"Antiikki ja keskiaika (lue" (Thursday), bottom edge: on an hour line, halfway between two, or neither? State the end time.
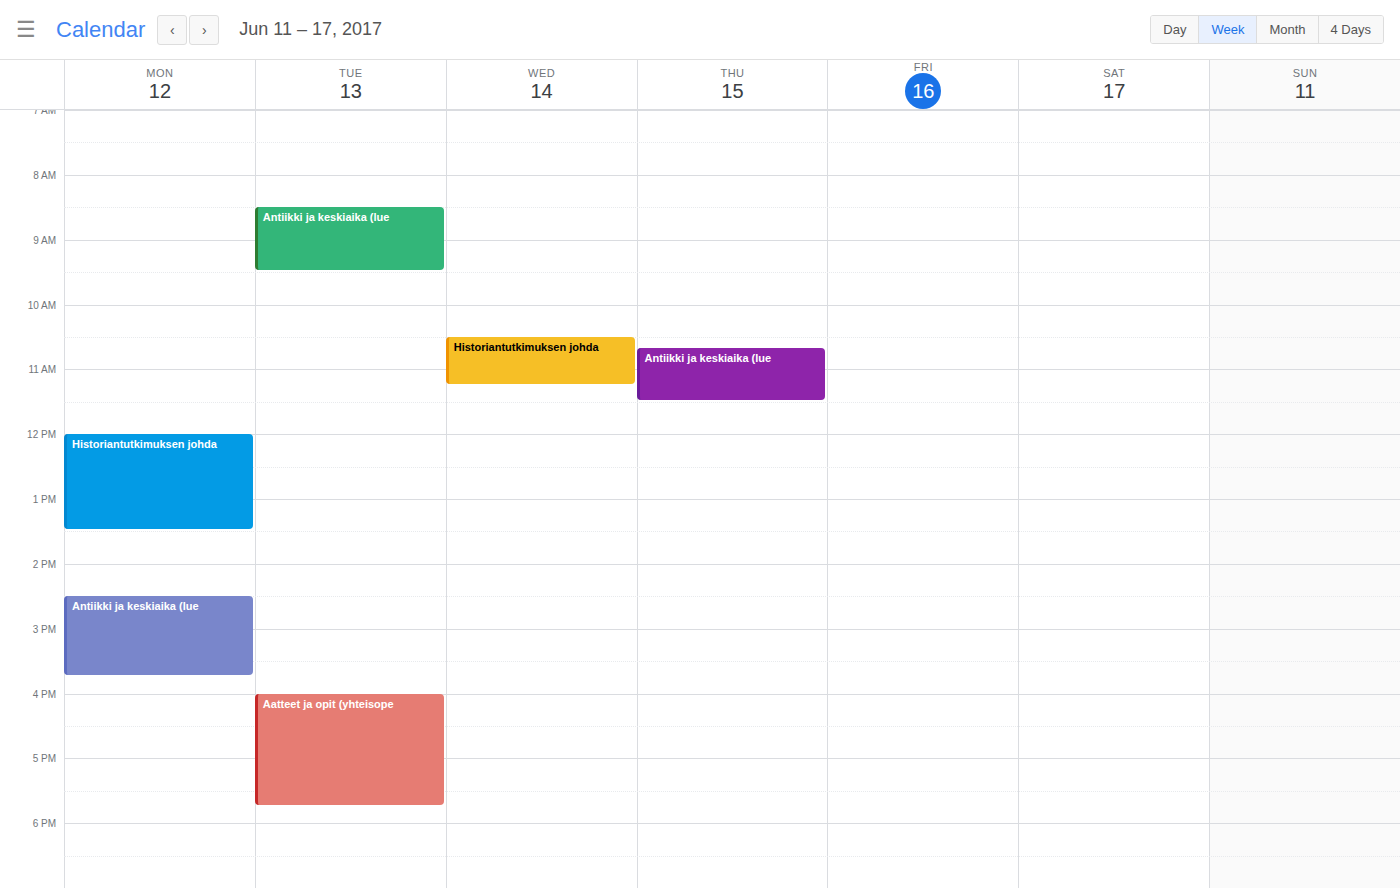
11:30 -- halfway between the 11:00 and 12:00 lines.